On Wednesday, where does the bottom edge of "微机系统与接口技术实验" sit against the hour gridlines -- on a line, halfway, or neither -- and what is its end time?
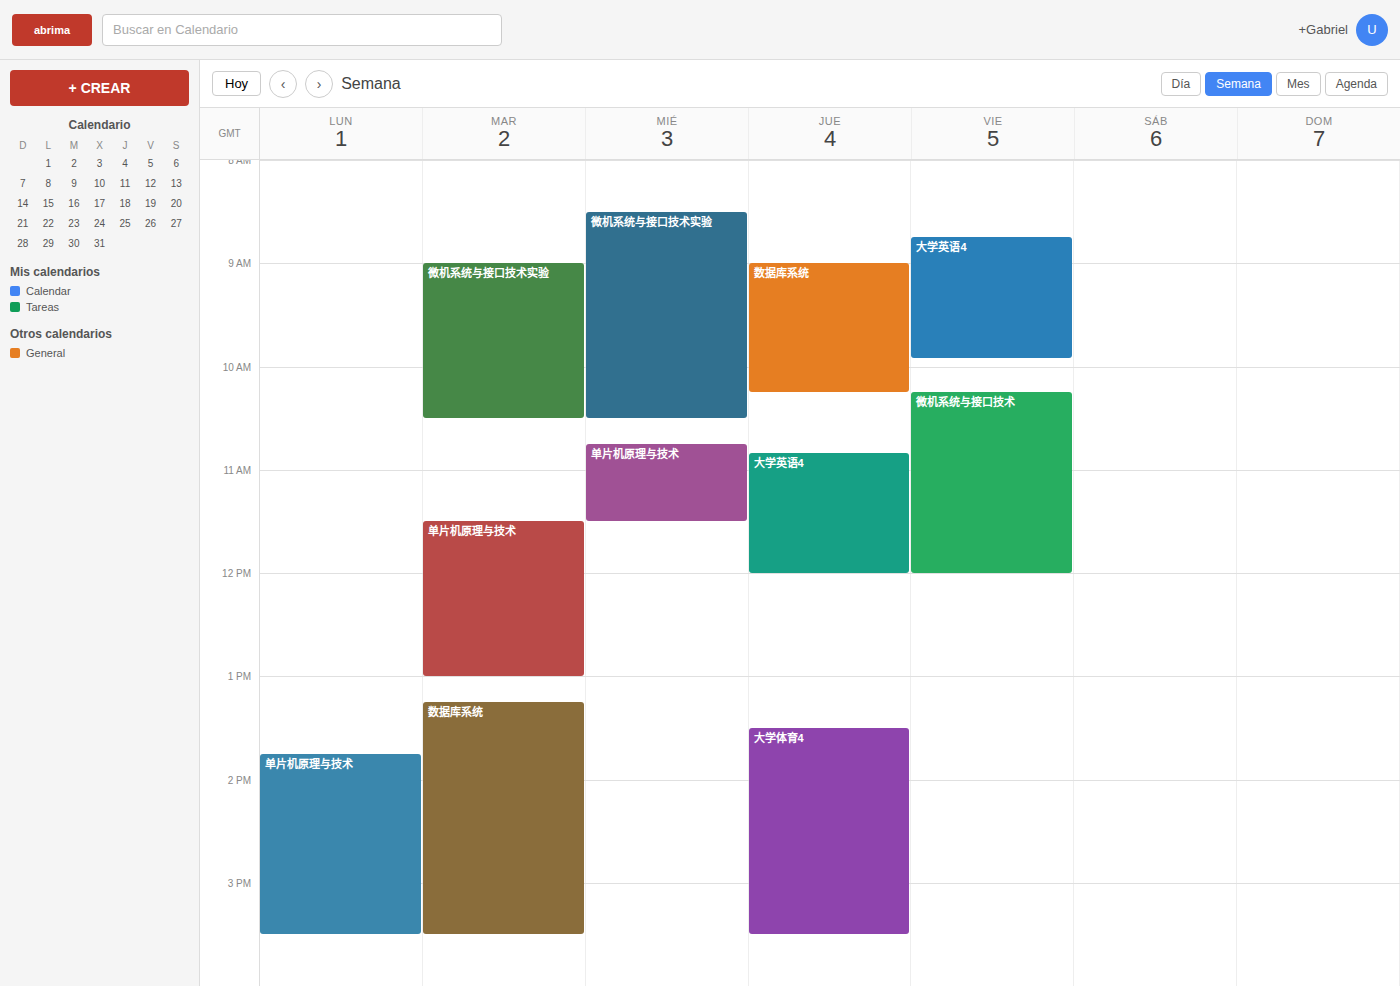
10:30 AM -- halfway between the 10 AM and 11 AM lines.